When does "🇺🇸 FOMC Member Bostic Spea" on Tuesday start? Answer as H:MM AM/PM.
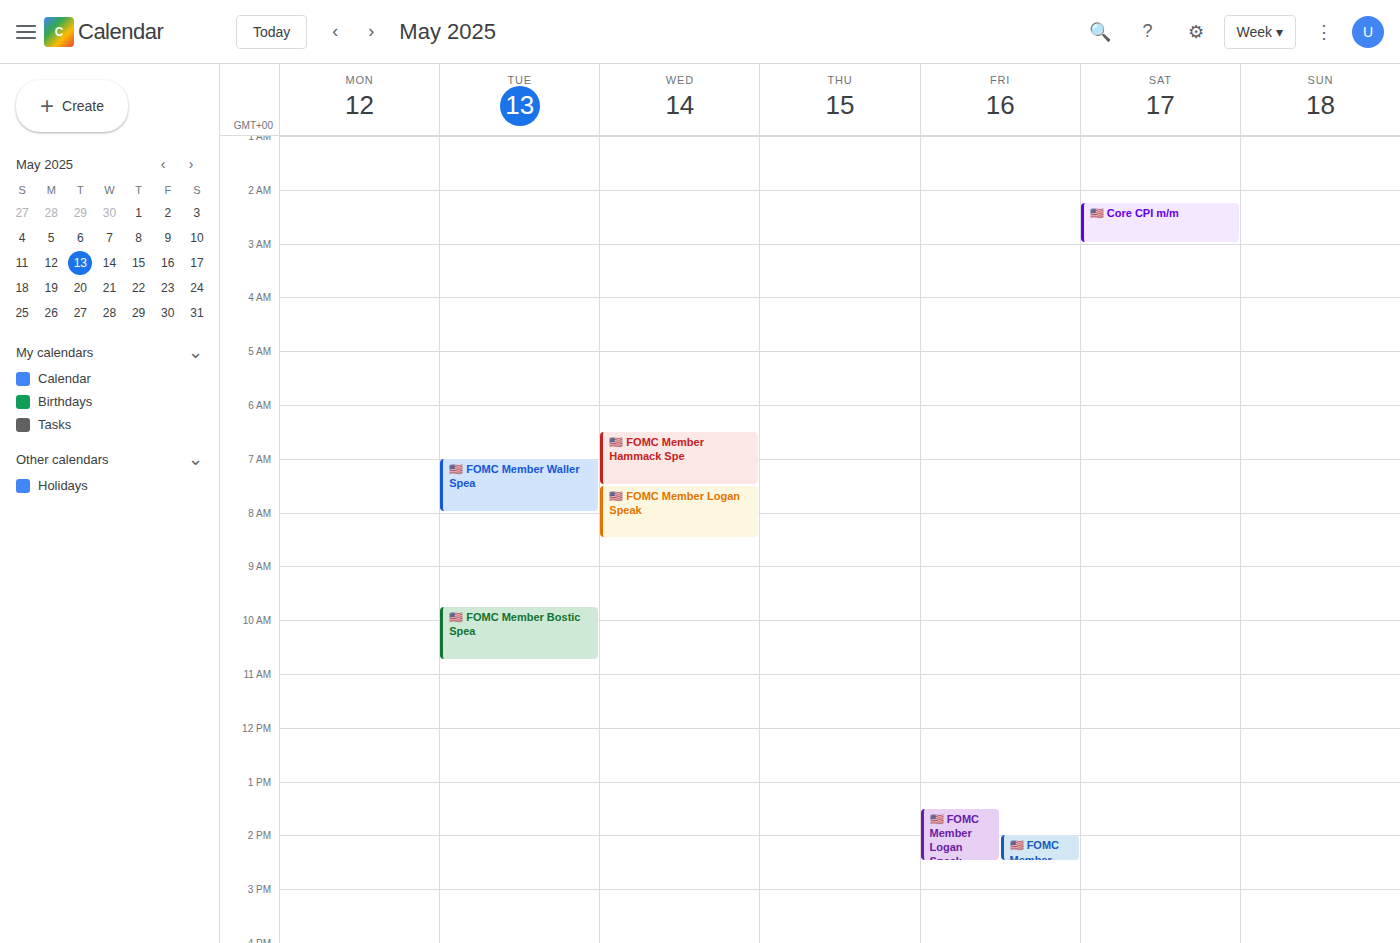
9:45 AM